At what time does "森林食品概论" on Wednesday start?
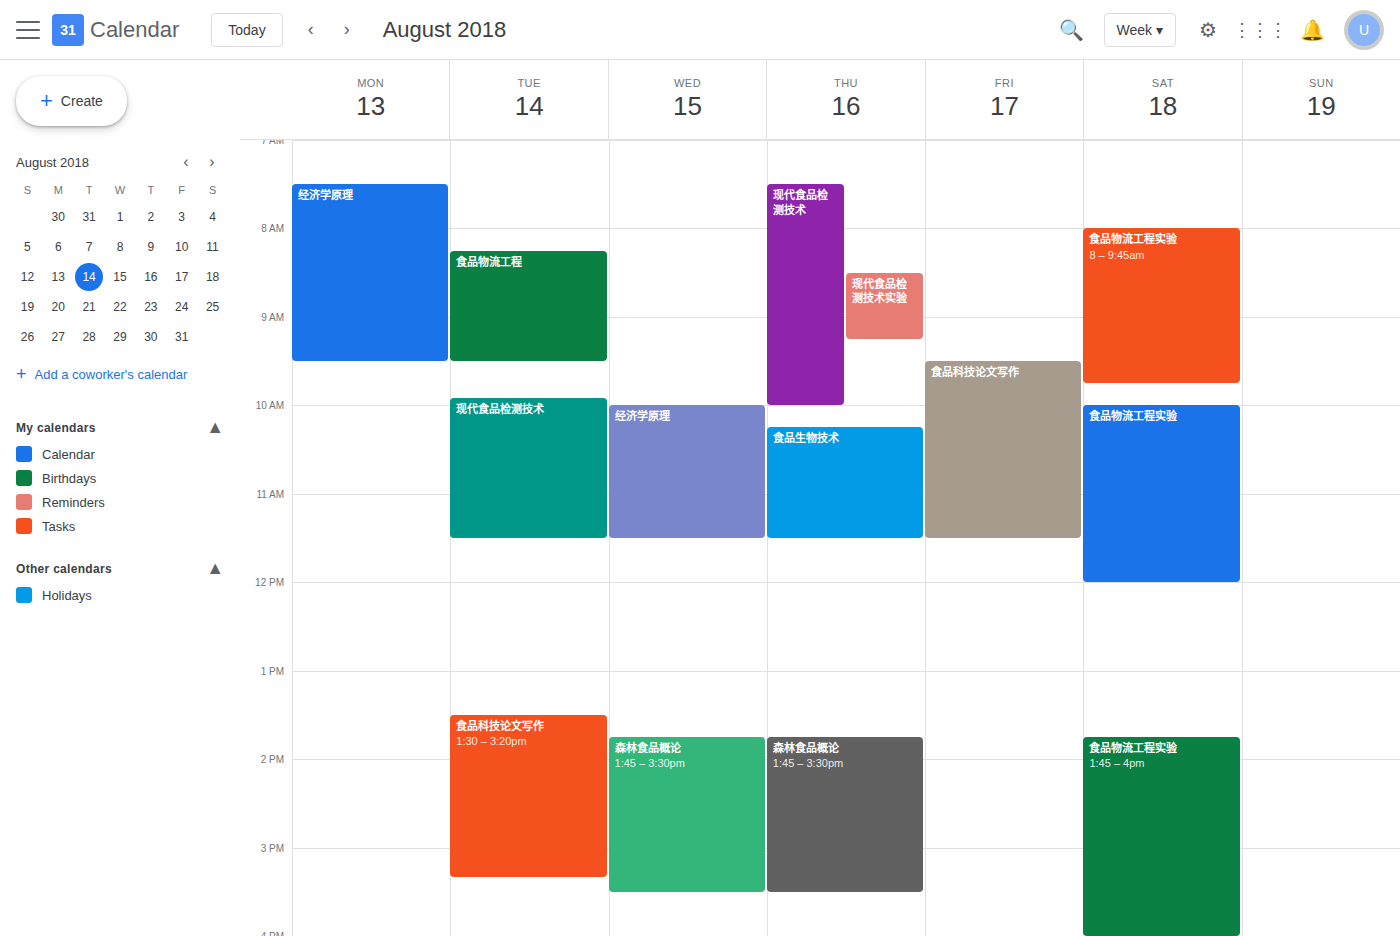
1:45 PM